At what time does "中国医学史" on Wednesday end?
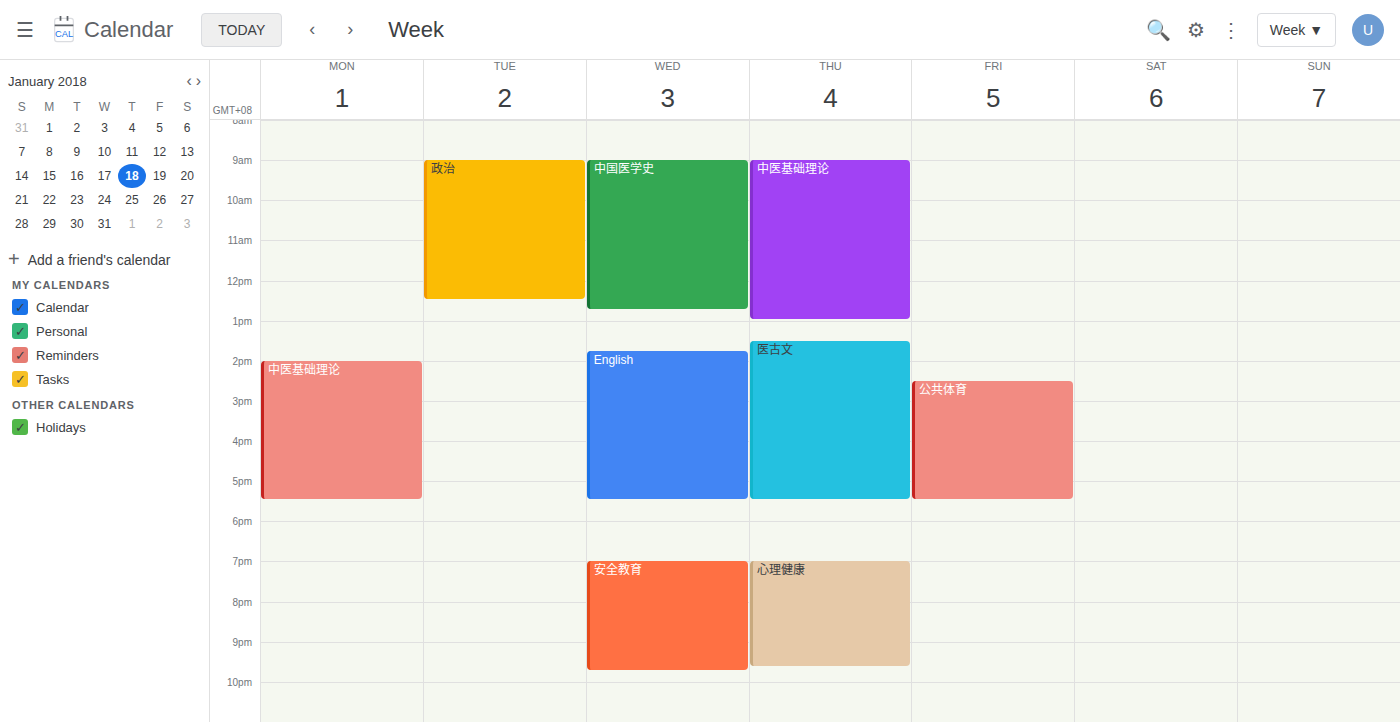
12:45 PM